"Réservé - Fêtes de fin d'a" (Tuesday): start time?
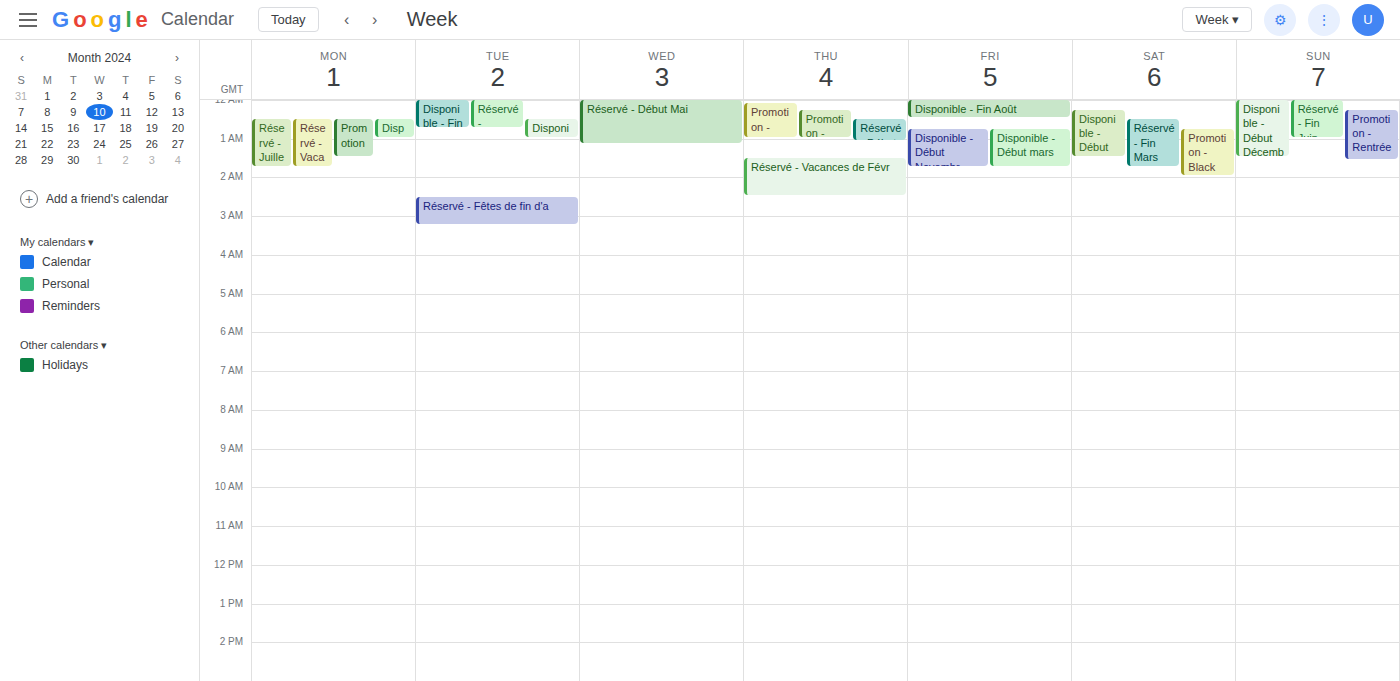
2:30 AM